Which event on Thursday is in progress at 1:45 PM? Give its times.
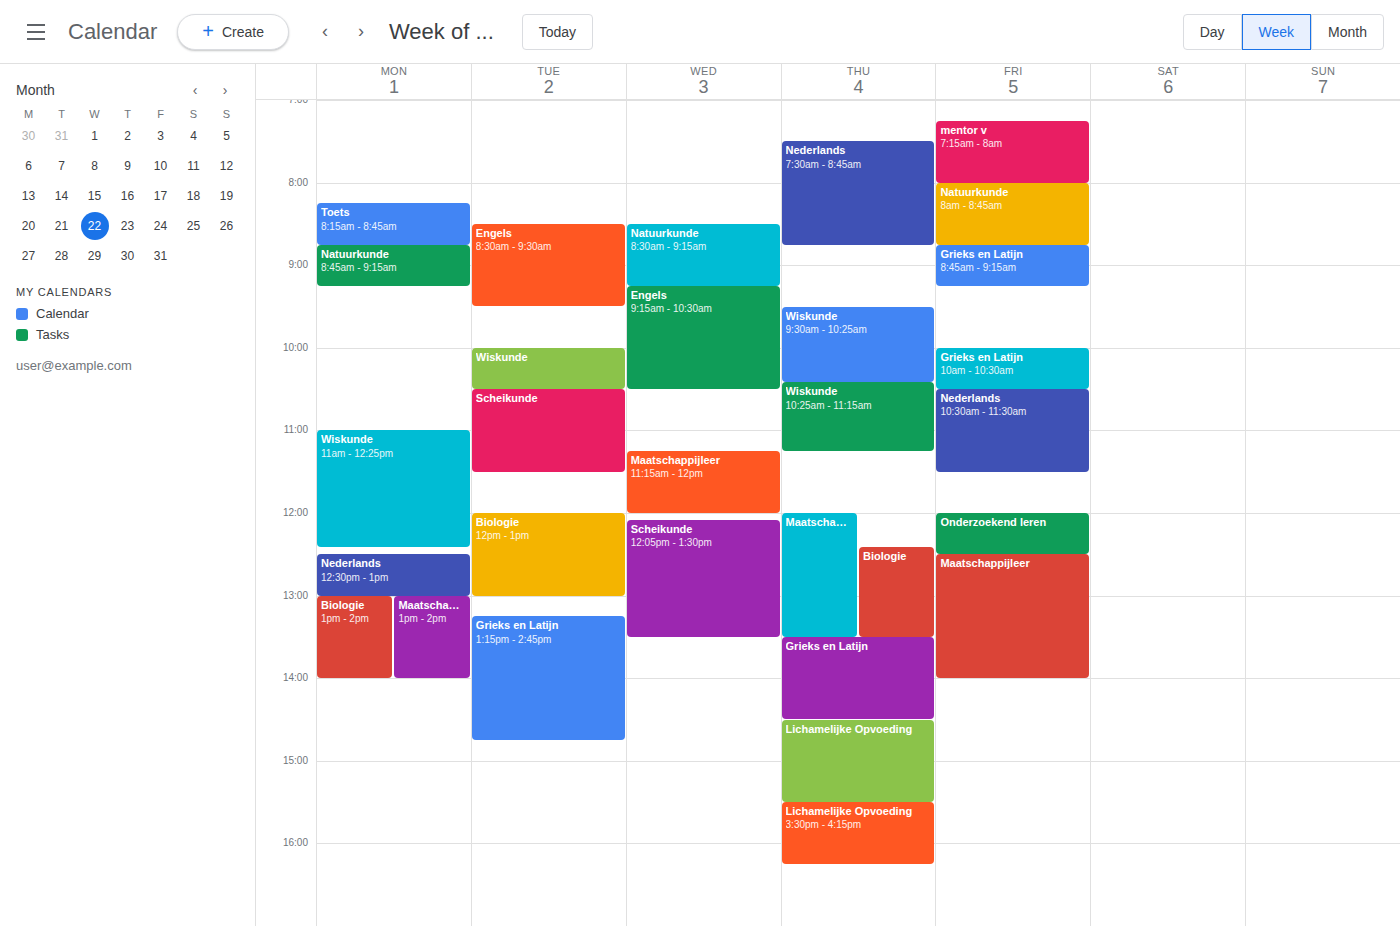
"Grieks en Latijn", 1:30 PM to 2:30 PM